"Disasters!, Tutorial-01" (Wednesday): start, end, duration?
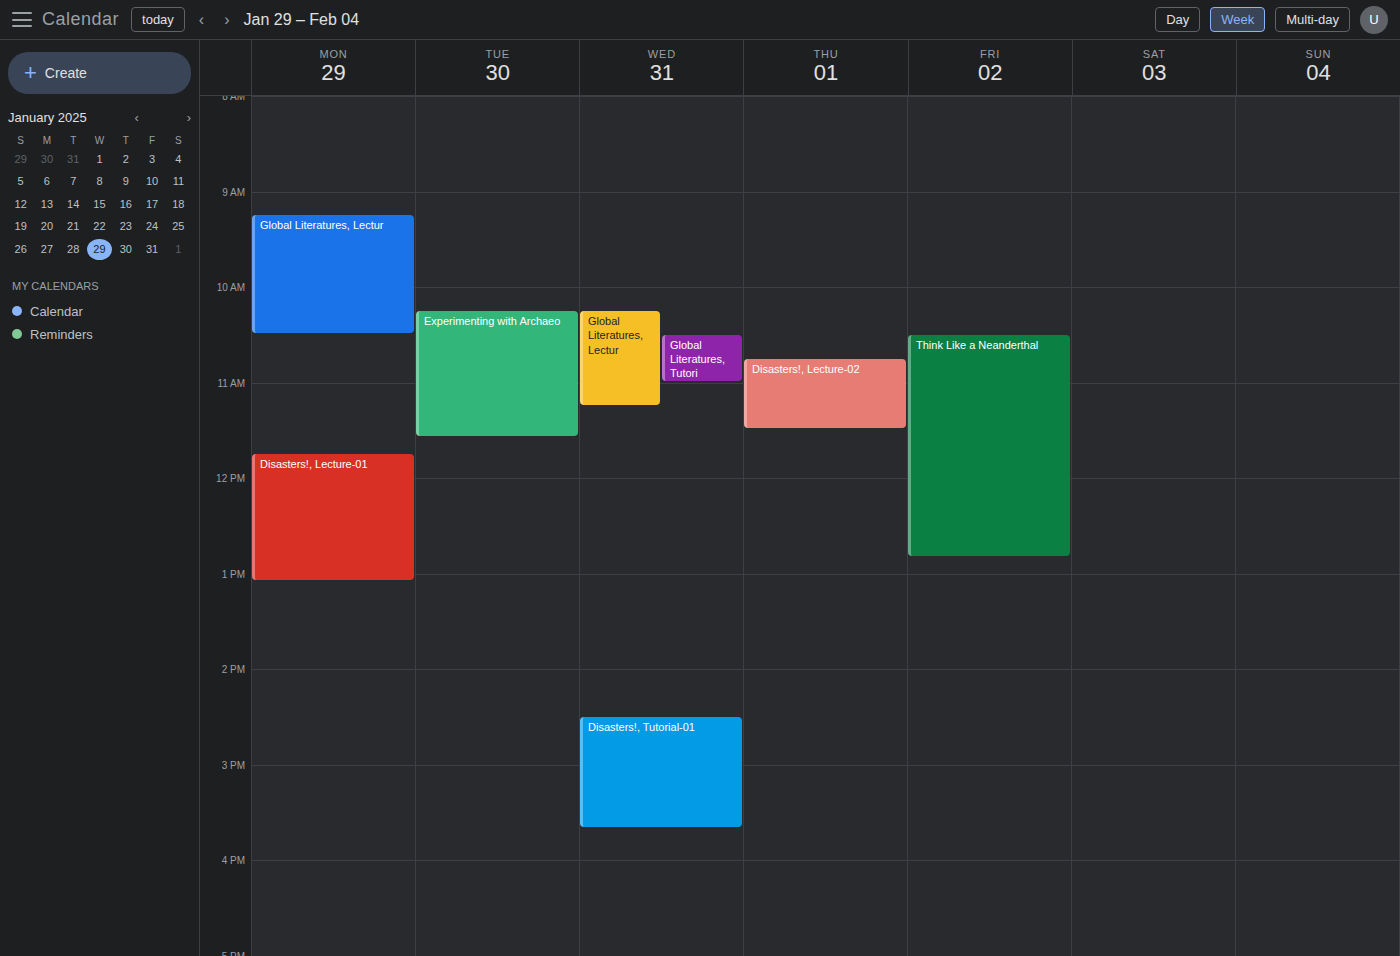
14:30 to 15:40, 1 hour 10 minutes